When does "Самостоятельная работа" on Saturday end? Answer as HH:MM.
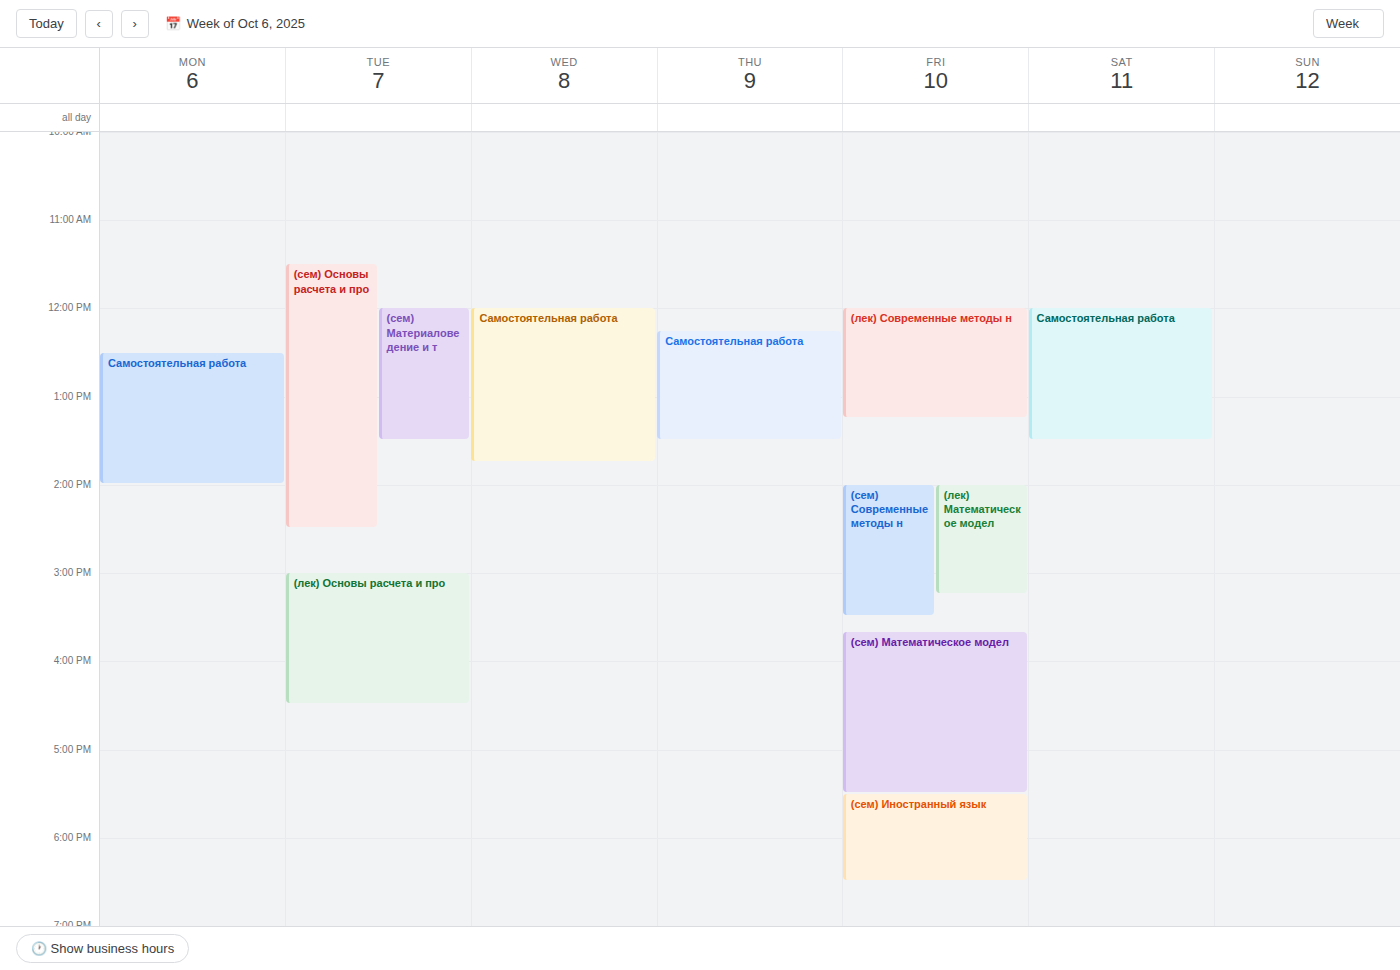
13:30